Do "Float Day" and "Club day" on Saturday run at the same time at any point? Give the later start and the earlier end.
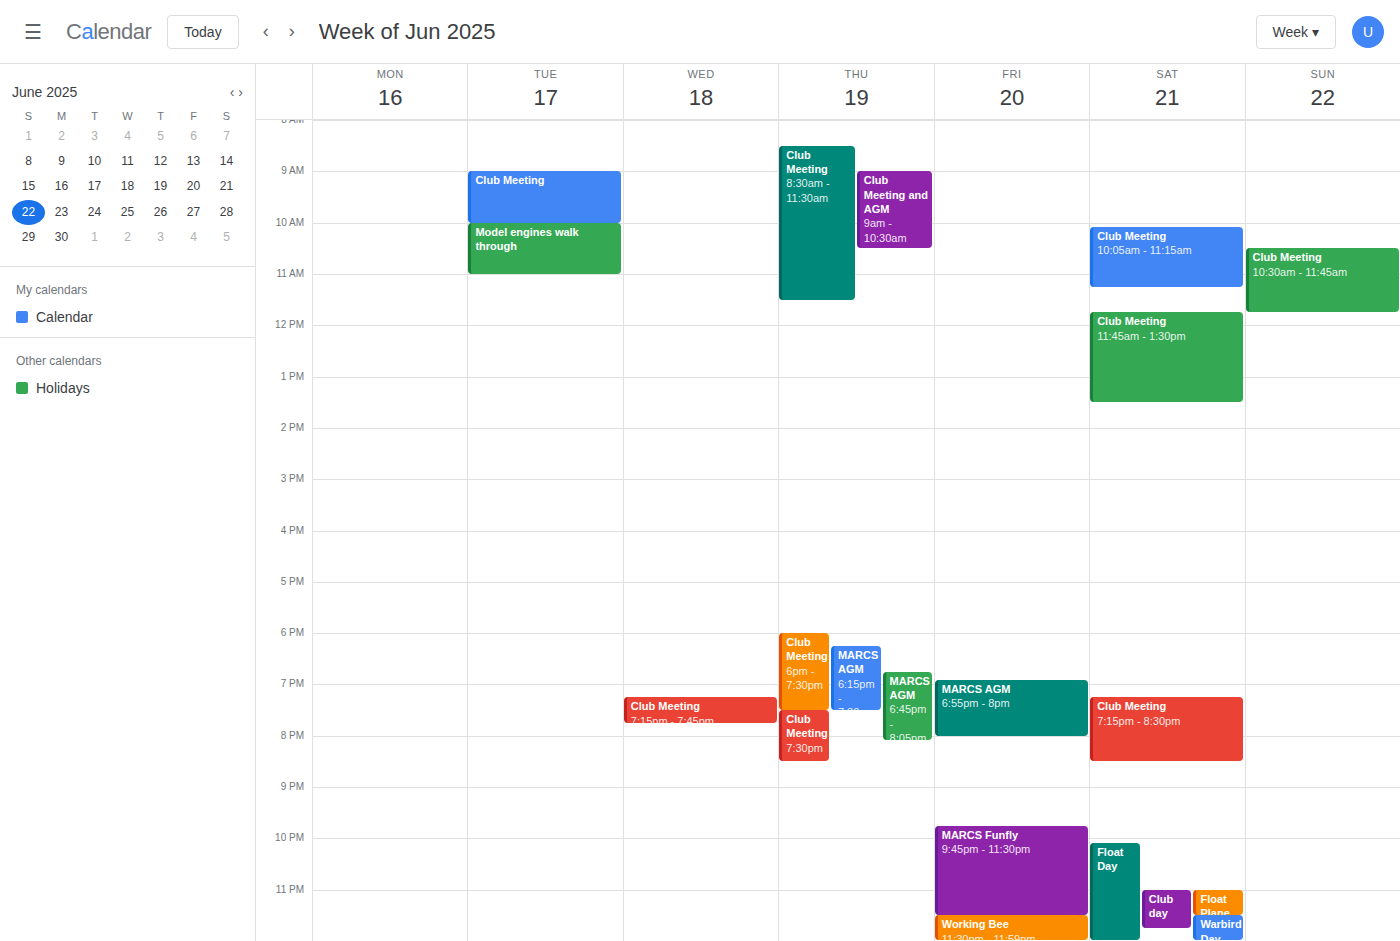
"Club day" runs 11:00 PM to 11:45 PM, inside "Float Day" -- they overlap.